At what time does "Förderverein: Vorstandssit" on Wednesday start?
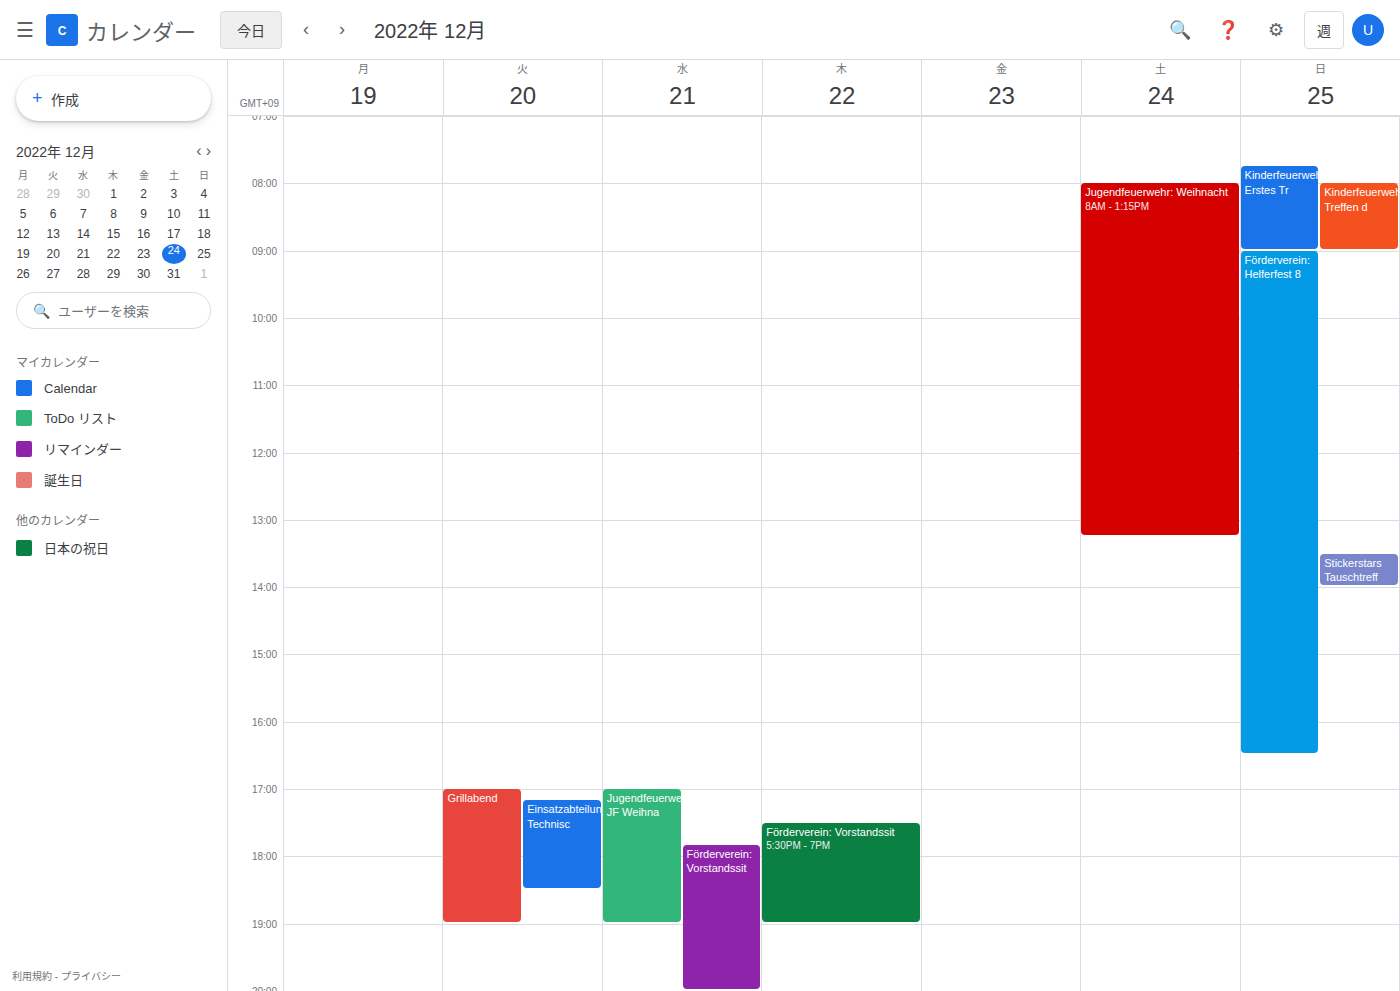
5:50 PM